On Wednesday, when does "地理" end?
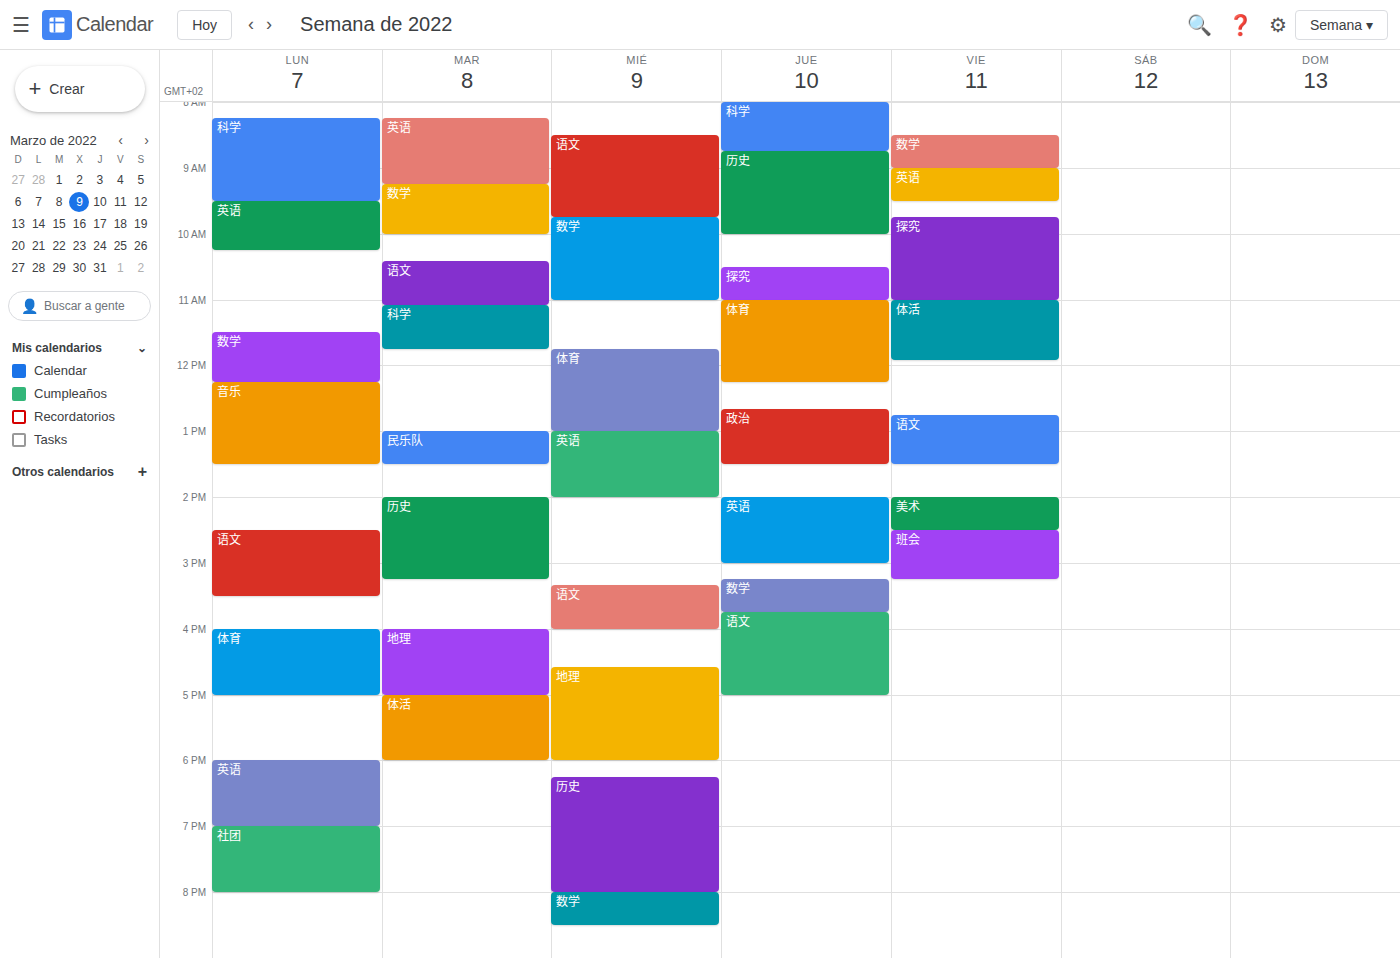
6:00 PM